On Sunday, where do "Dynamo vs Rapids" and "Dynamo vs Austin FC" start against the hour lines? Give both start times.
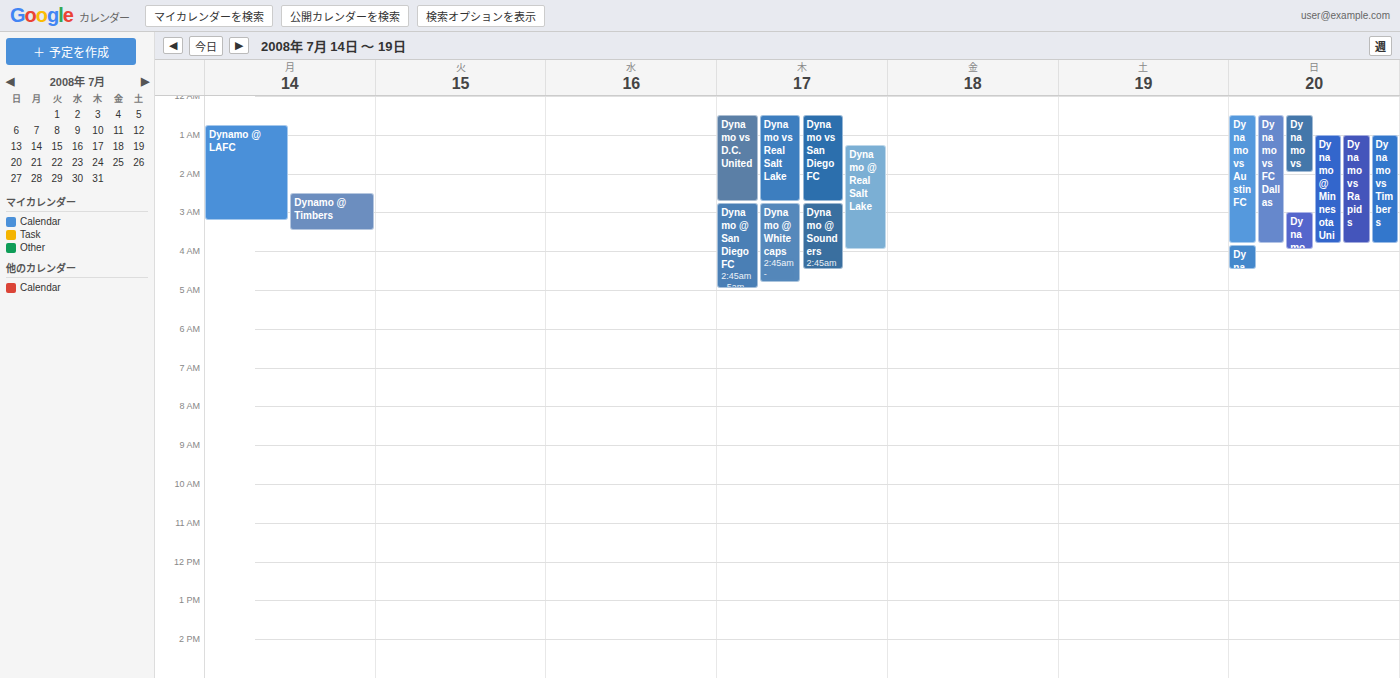
"Dynamo vs Rapids": 1:00 AM, exactly on the 1 AM line. "Dynamo vs Austin FC": 12:30 AM, halfway between the 12 AM and 1 AM lines.